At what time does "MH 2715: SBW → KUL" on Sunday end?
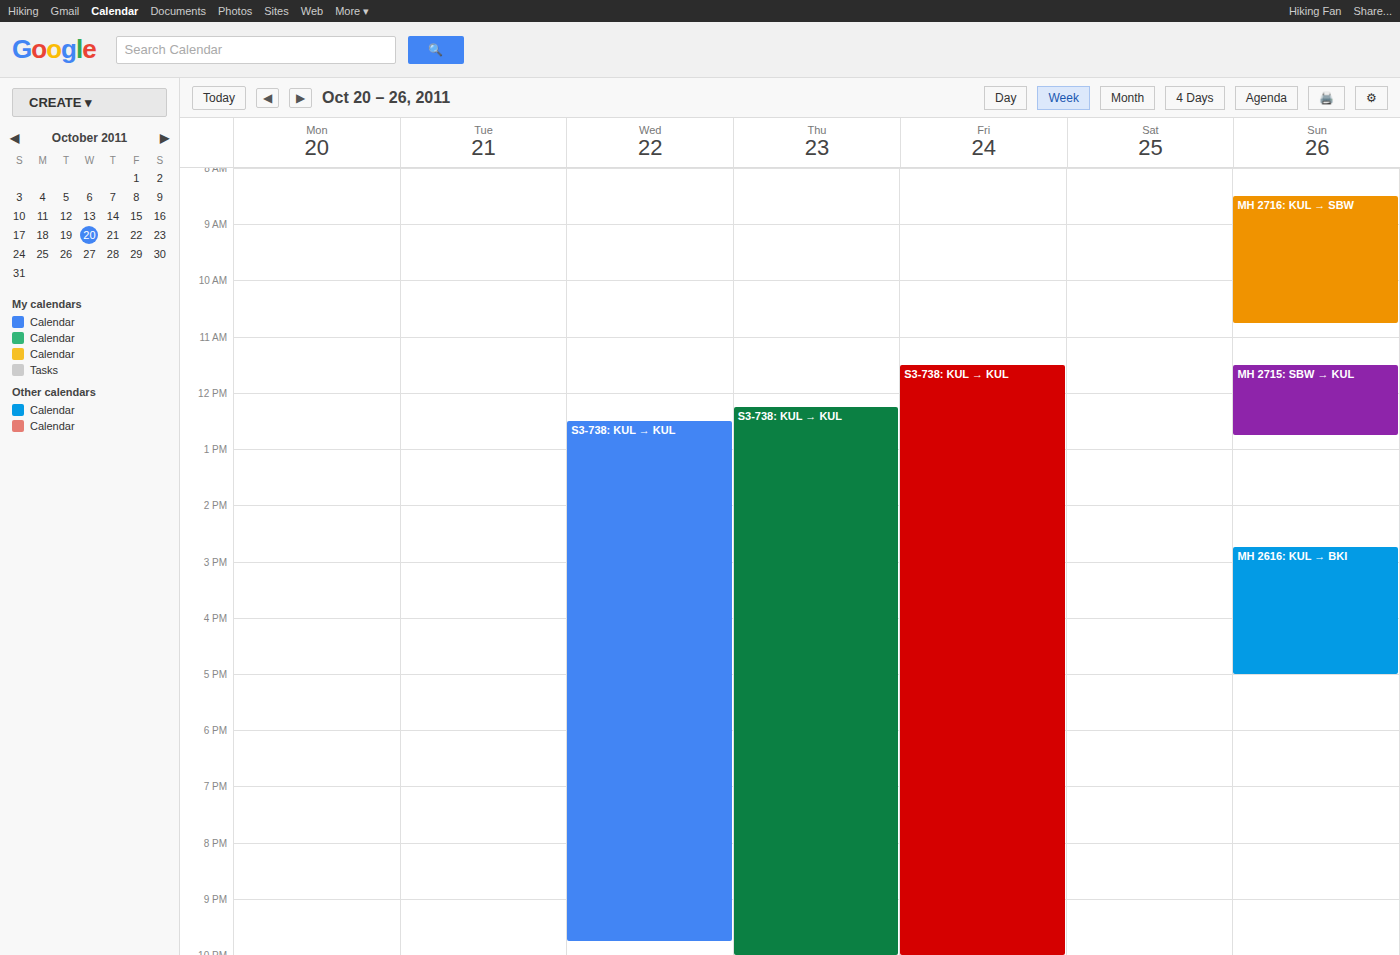
12:45 PM